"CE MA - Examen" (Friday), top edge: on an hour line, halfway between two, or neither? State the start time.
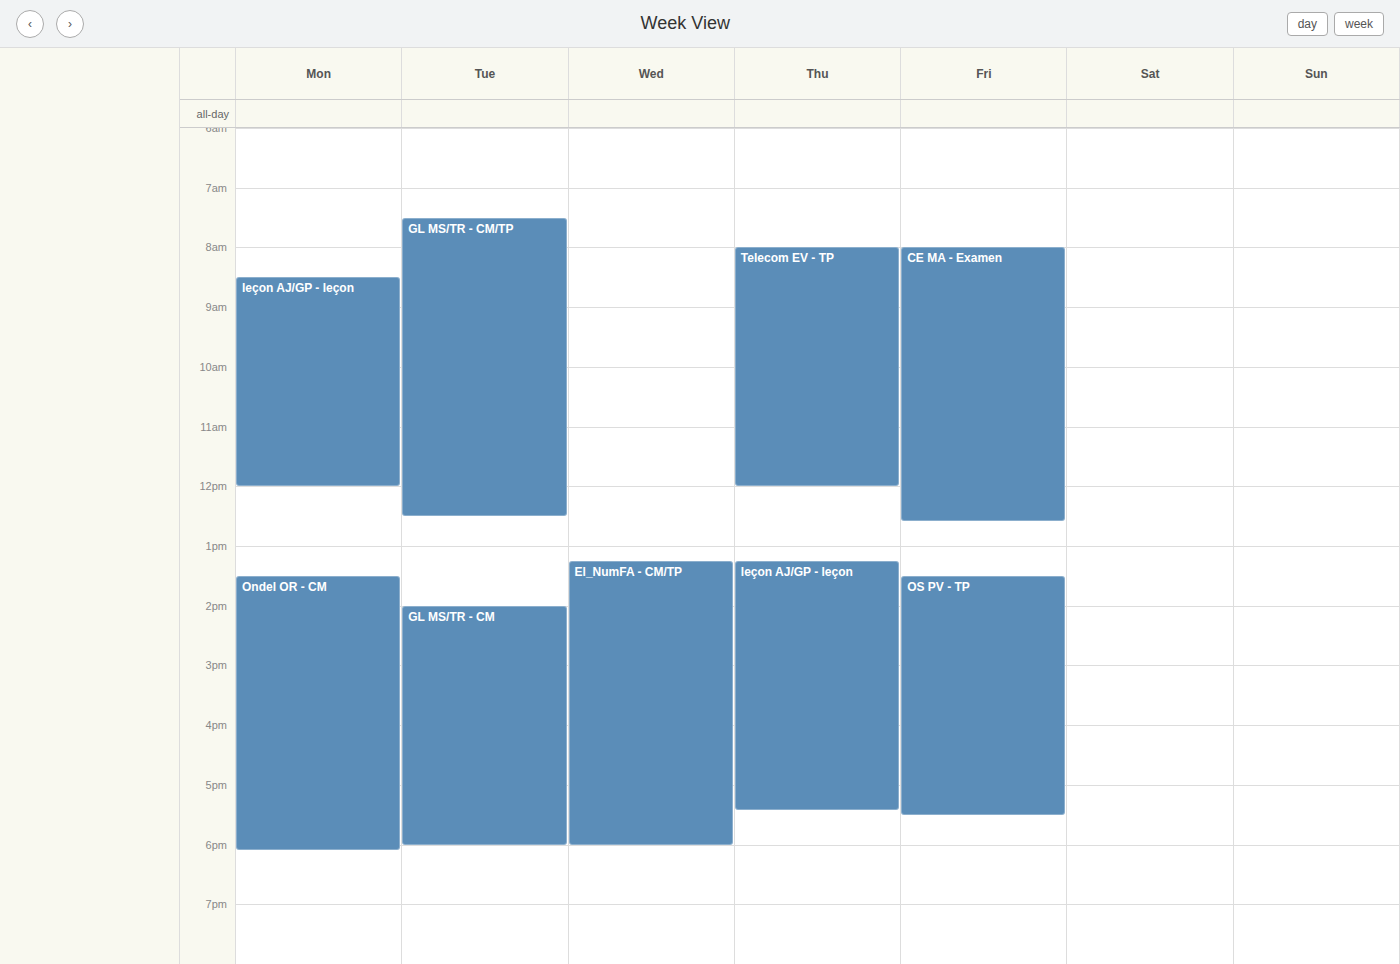
8:00 AM -- exactly on the 8 AM line.